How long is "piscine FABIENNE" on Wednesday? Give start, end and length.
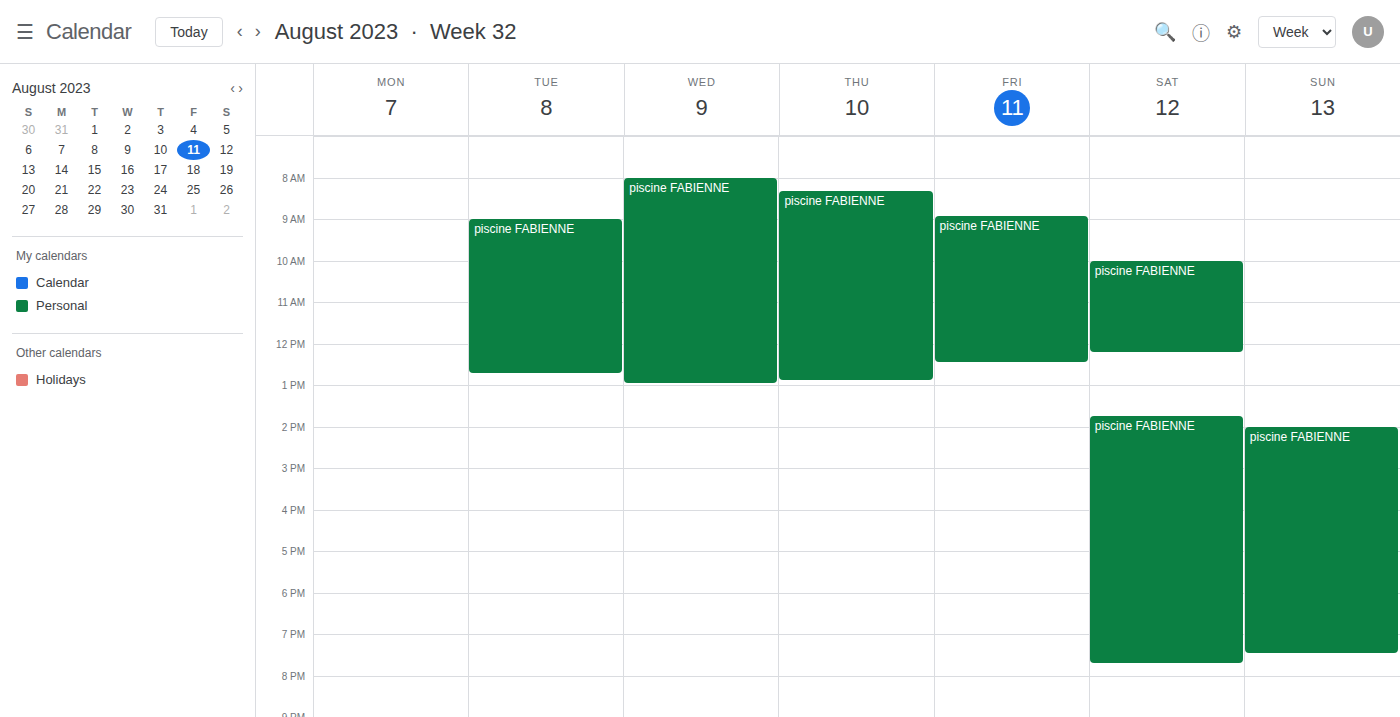
8:00 AM to 1:00 PM, 5 hours